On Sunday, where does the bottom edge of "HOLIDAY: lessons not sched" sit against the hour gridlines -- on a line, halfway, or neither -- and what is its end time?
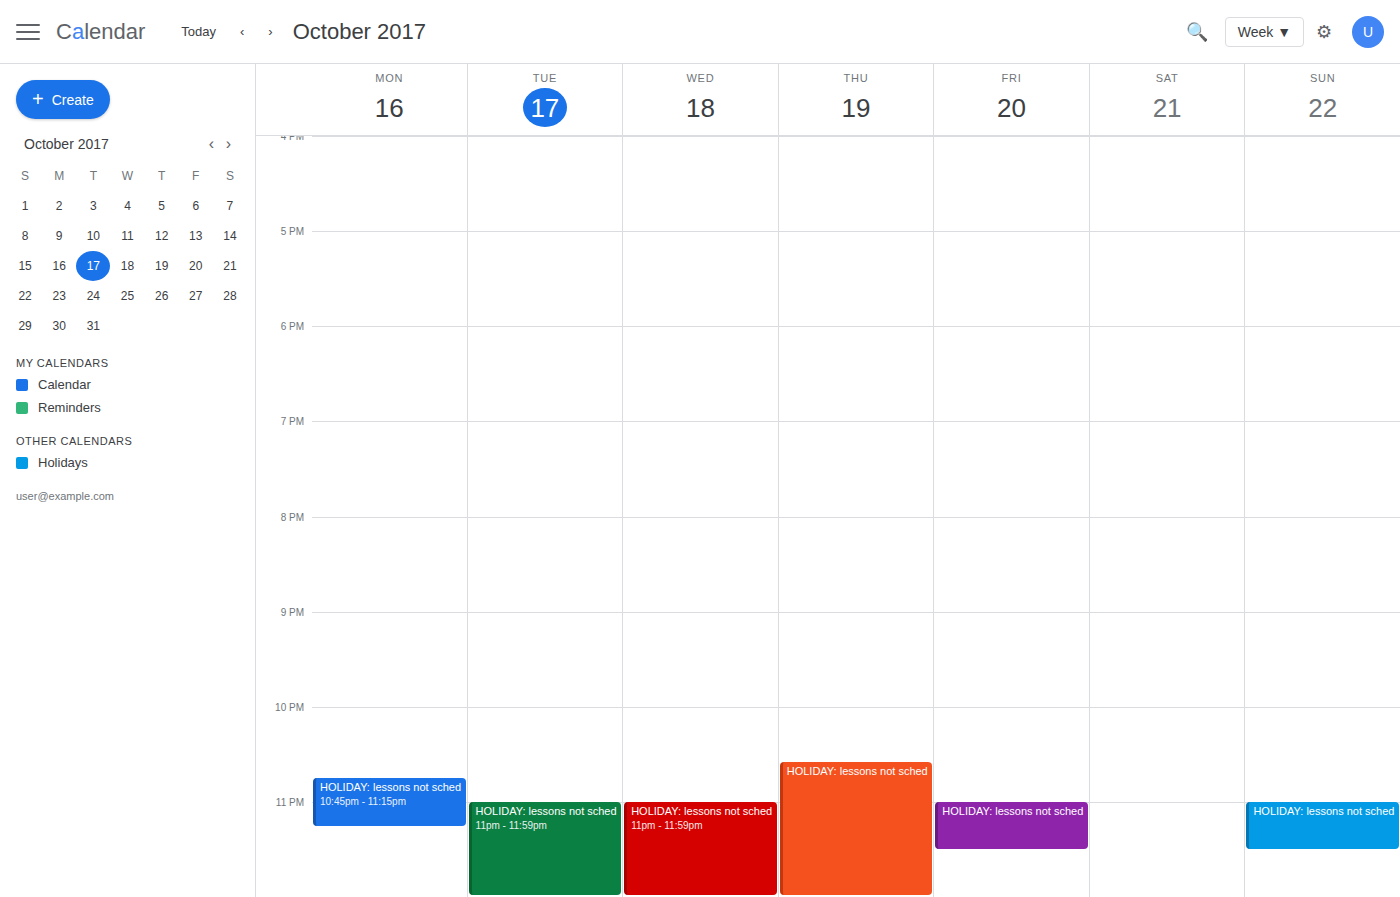
11:30 PM -- halfway between the 11 PM and 12 AM lines.